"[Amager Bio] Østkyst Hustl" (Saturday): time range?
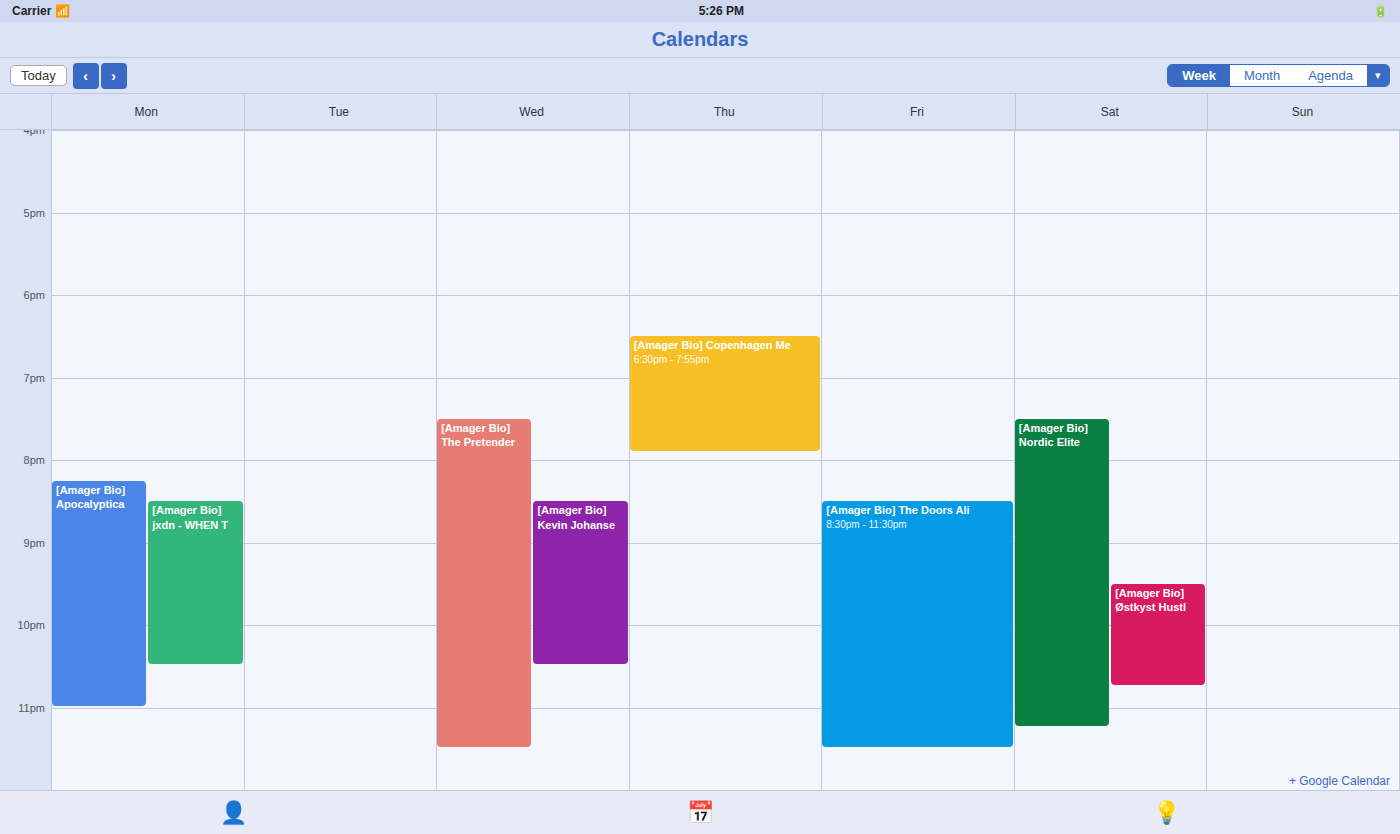
9:30 PM to 10:45 PM